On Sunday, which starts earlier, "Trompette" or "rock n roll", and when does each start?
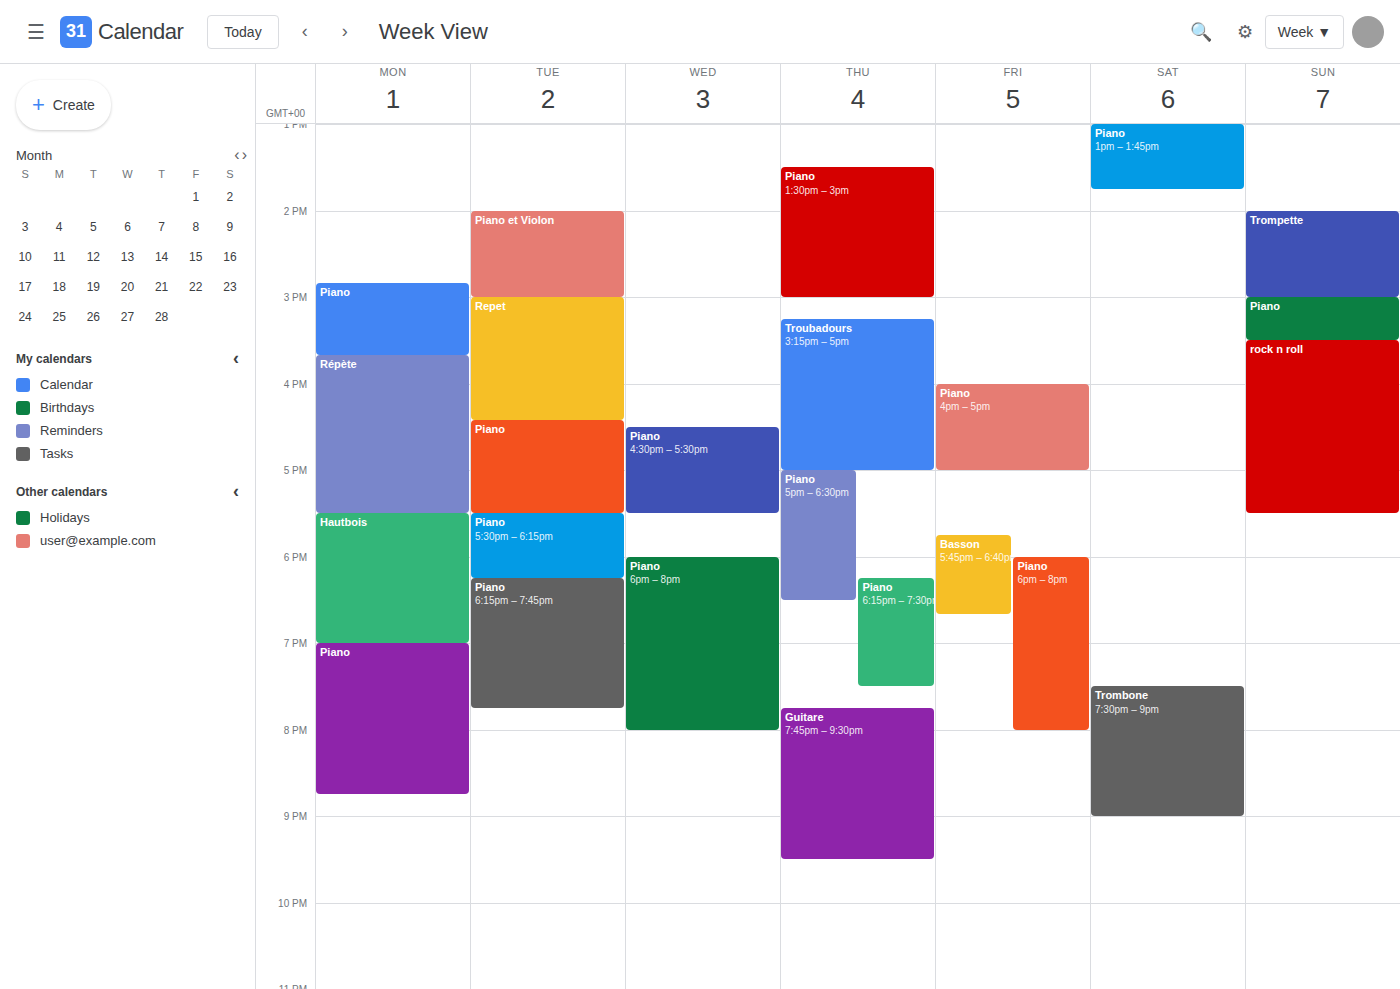
"Trompette" 2:00 PM; "rock n roll" 3:30 PM.